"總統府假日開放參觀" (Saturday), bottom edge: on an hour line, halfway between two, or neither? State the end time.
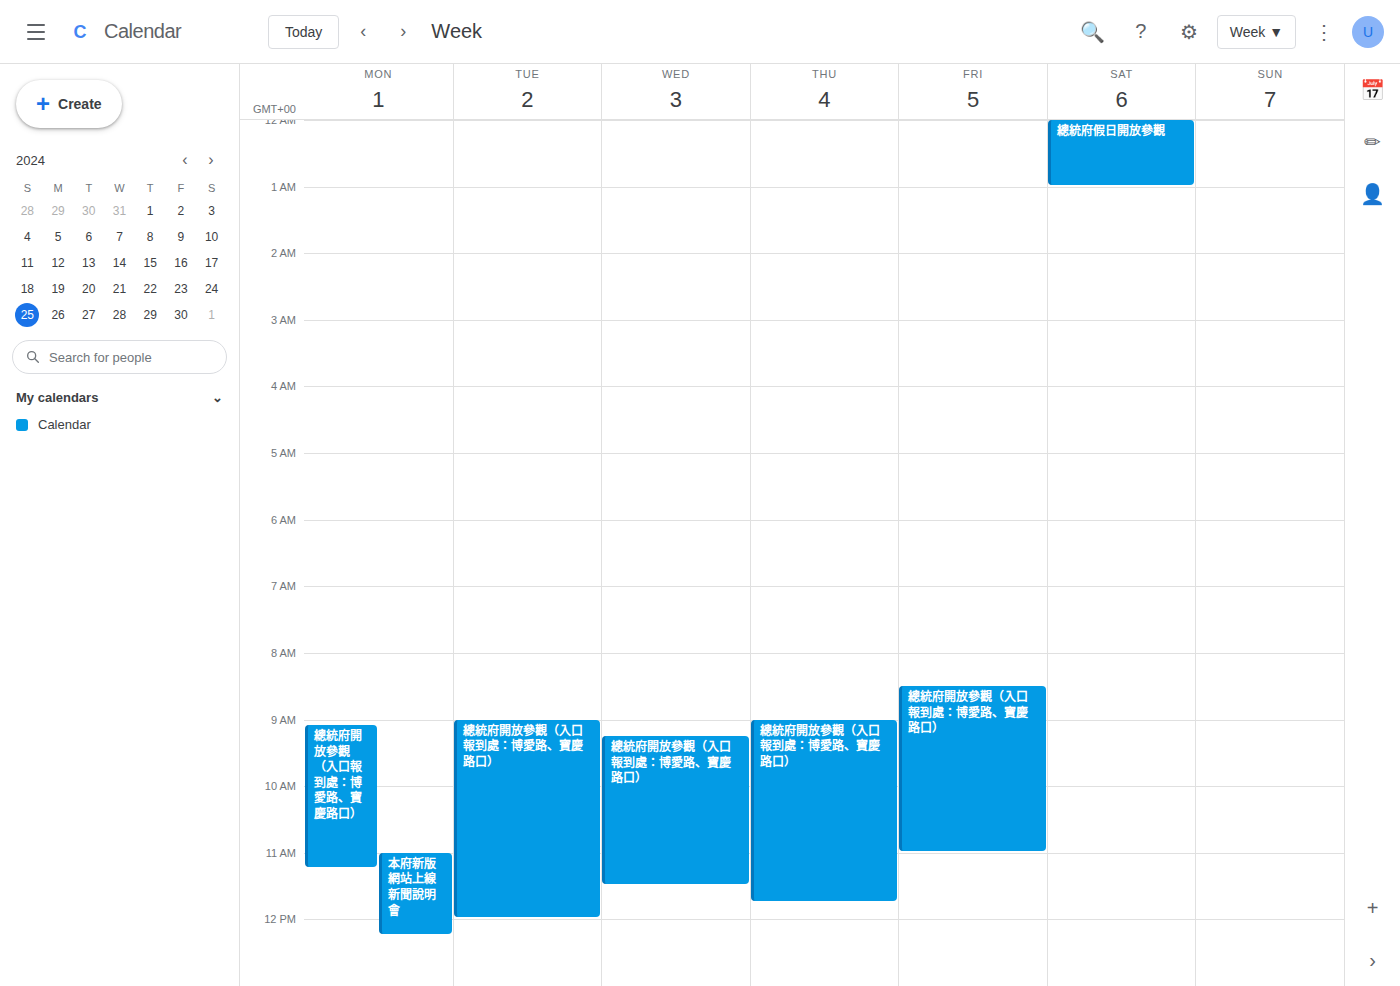
1:00 AM -- exactly on the 1 AM line.